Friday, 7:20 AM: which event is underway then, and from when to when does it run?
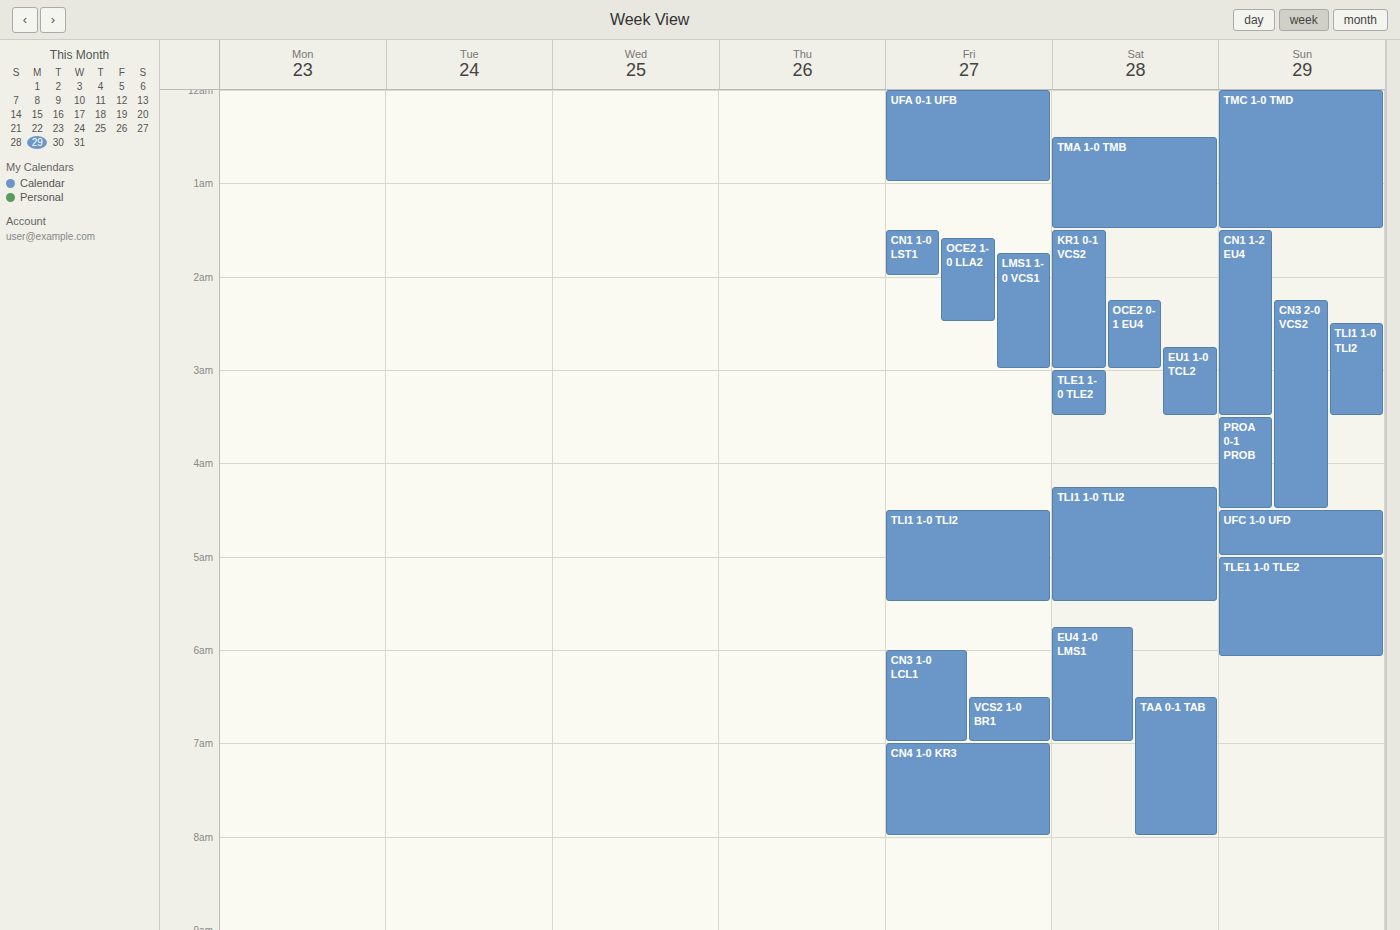
"CN4 1-0 KR3", 7:00 AM to 8:00 AM